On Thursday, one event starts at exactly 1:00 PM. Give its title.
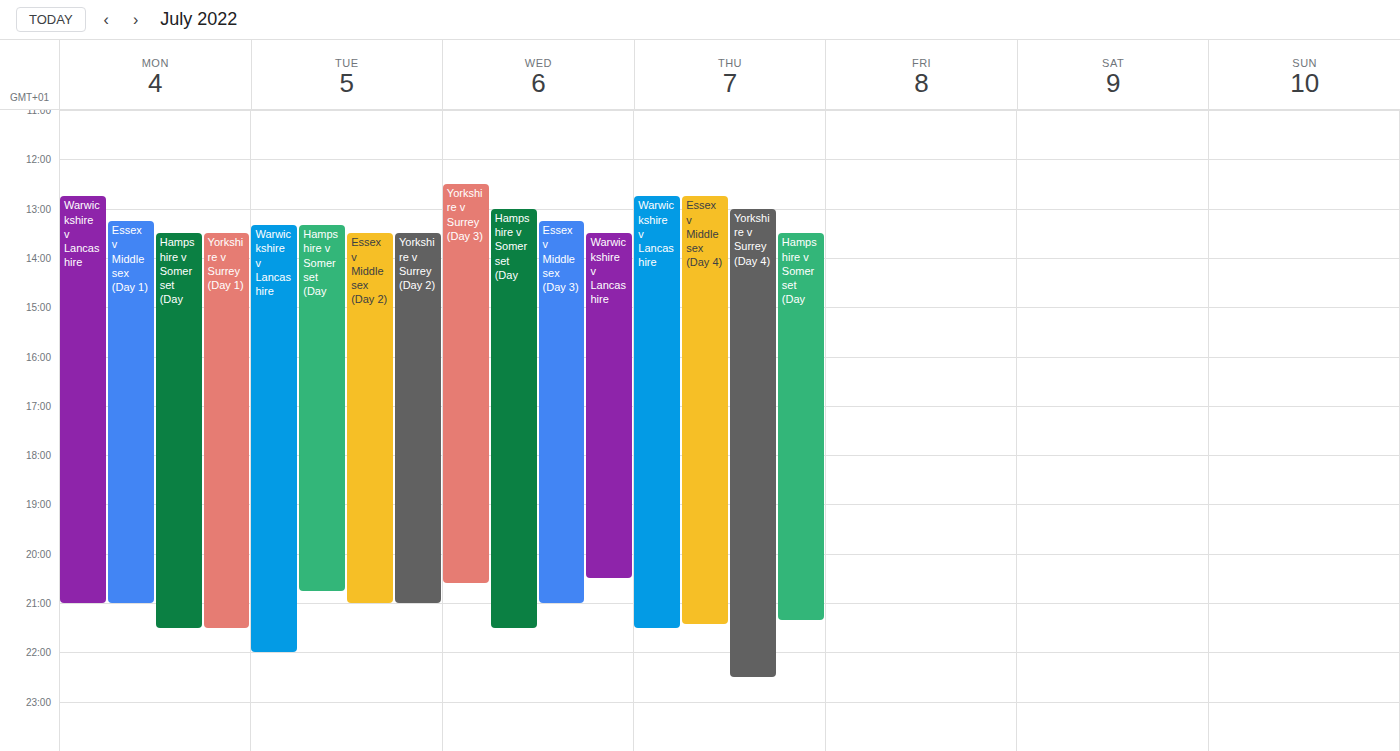
"Yorkshire v Surrey (Day 4)"